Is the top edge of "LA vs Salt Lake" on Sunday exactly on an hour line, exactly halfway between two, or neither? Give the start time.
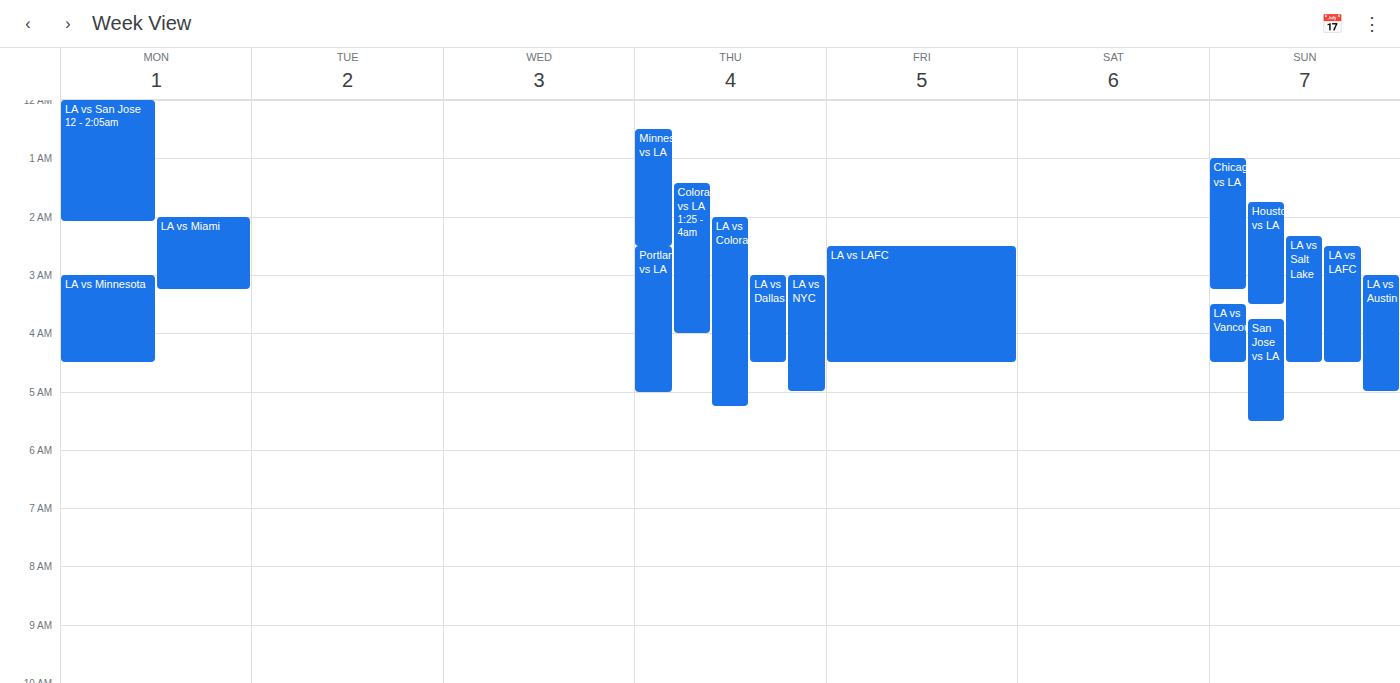
02:20 -- neither: 20 minutes below the 02:00 line and 40 minutes above the 03:00 line.